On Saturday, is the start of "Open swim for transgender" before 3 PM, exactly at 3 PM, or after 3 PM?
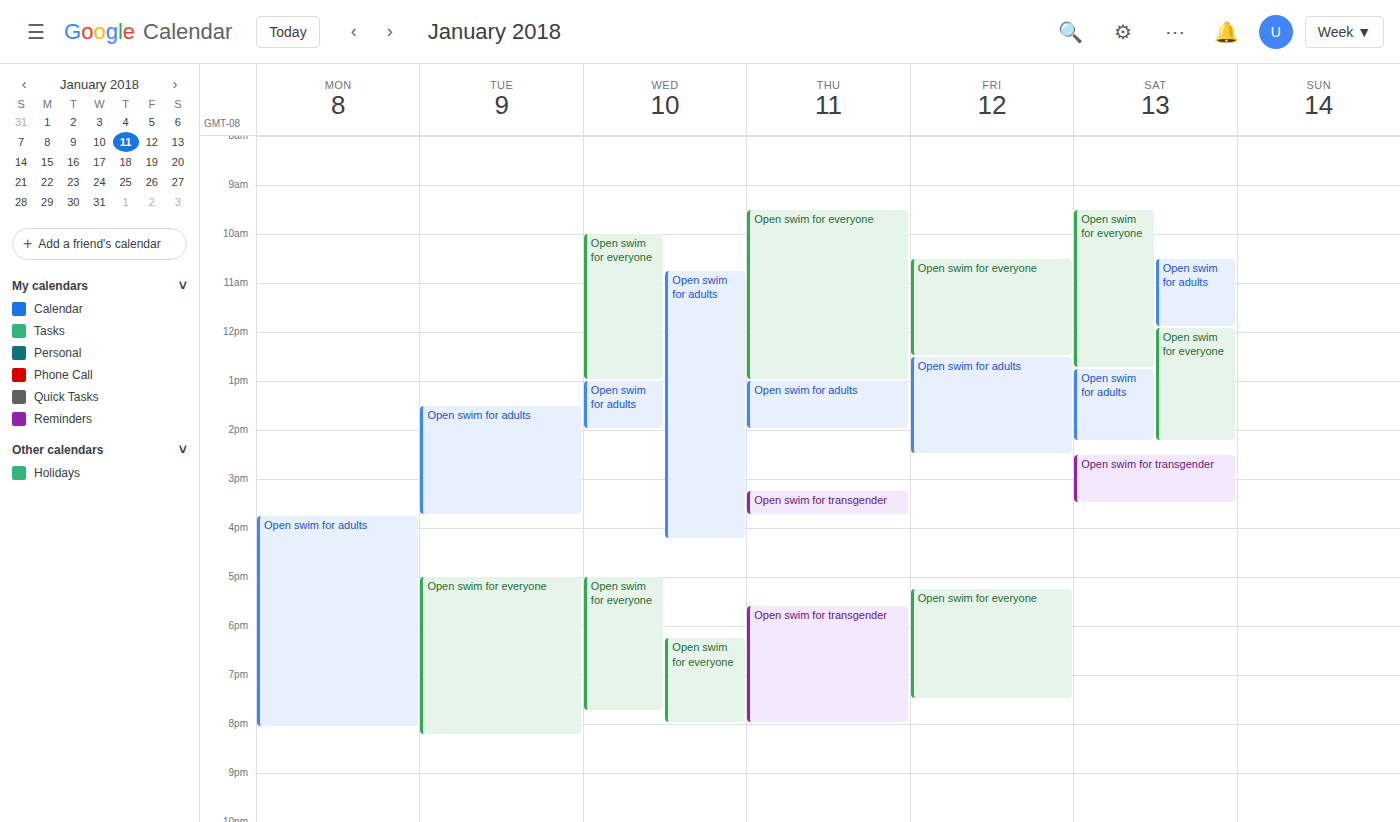
2:30 PM -- before 3 PM, 30 minutes above the 3 PM line.